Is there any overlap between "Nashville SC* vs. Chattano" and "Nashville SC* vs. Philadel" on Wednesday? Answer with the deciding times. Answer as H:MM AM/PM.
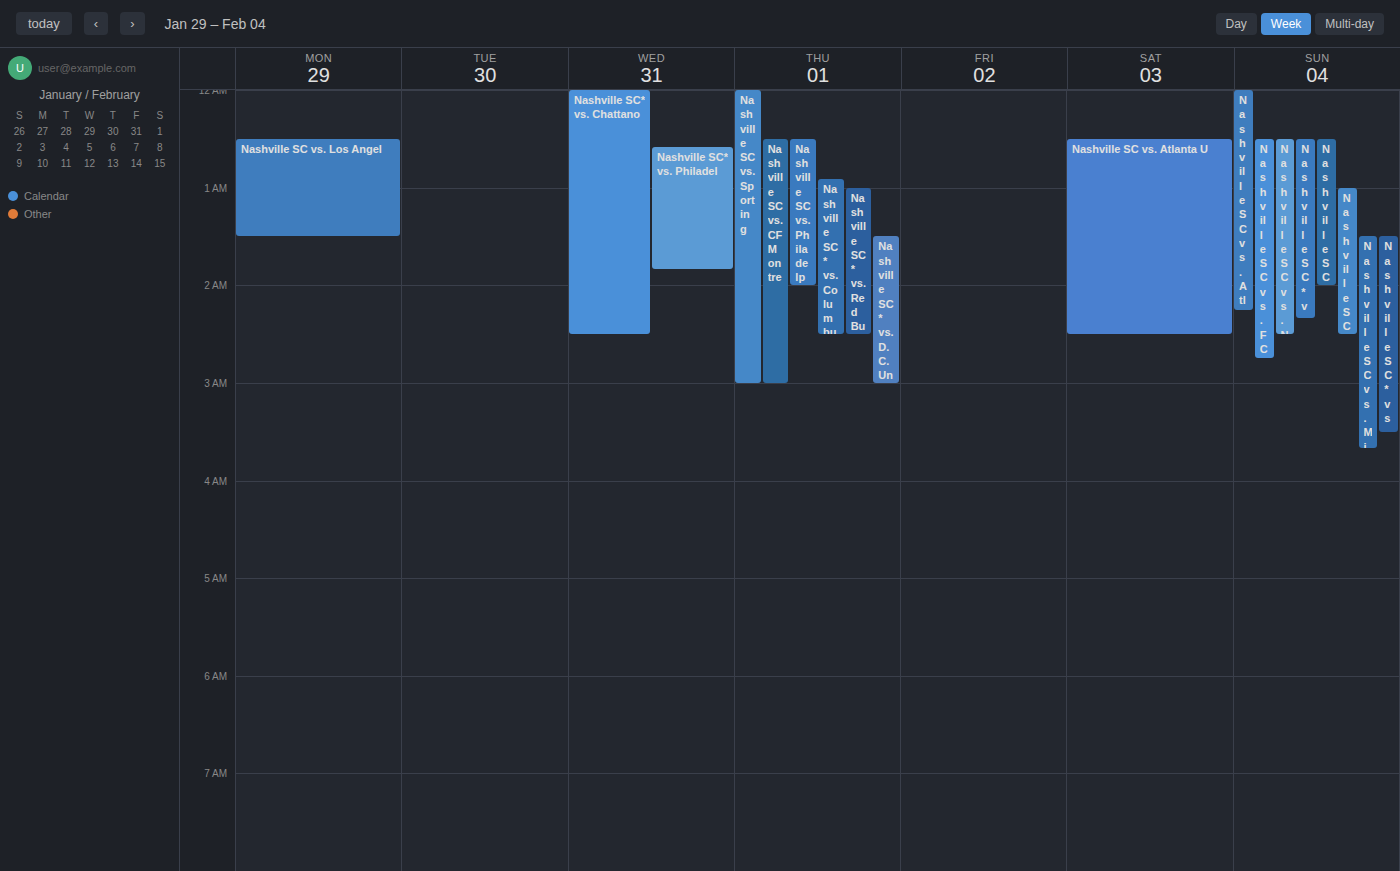
"Nashville SC* vs. Philadel" runs 12:35 AM to 1:50 AM, inside "Nashville SC* vs. Chattano" -- they overlap.